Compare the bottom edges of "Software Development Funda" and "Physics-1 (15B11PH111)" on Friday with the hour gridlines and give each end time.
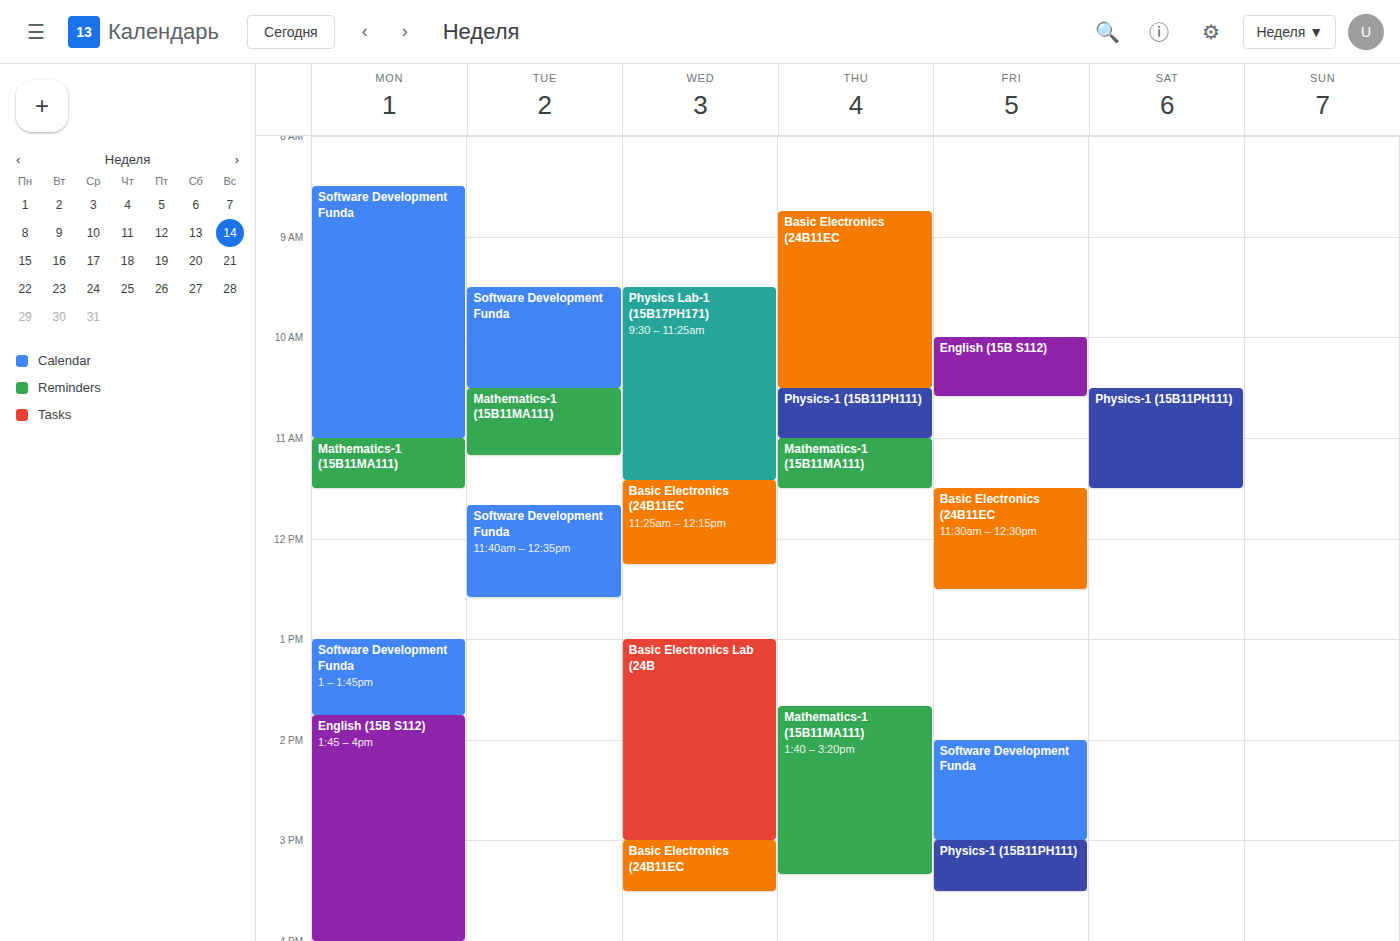
"Software Development Funda": 3:00 PM, exactly on the 3 PM line. "Physics-1 (15B11PH111)": 3:30 PM, halfway between the 3 PM and 4 PM lines.